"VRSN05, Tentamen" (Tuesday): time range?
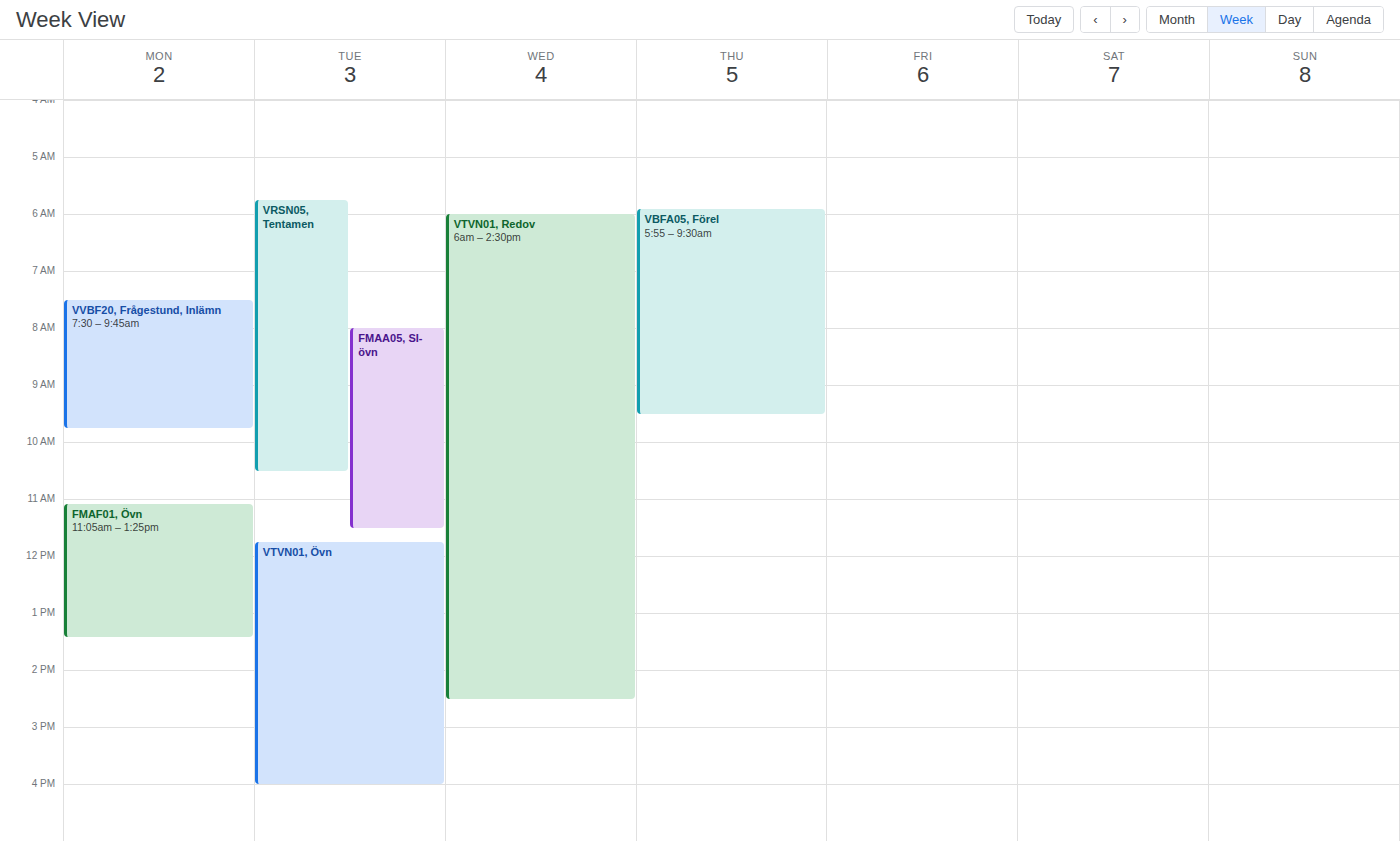
5:45 AM to 10:30 AM